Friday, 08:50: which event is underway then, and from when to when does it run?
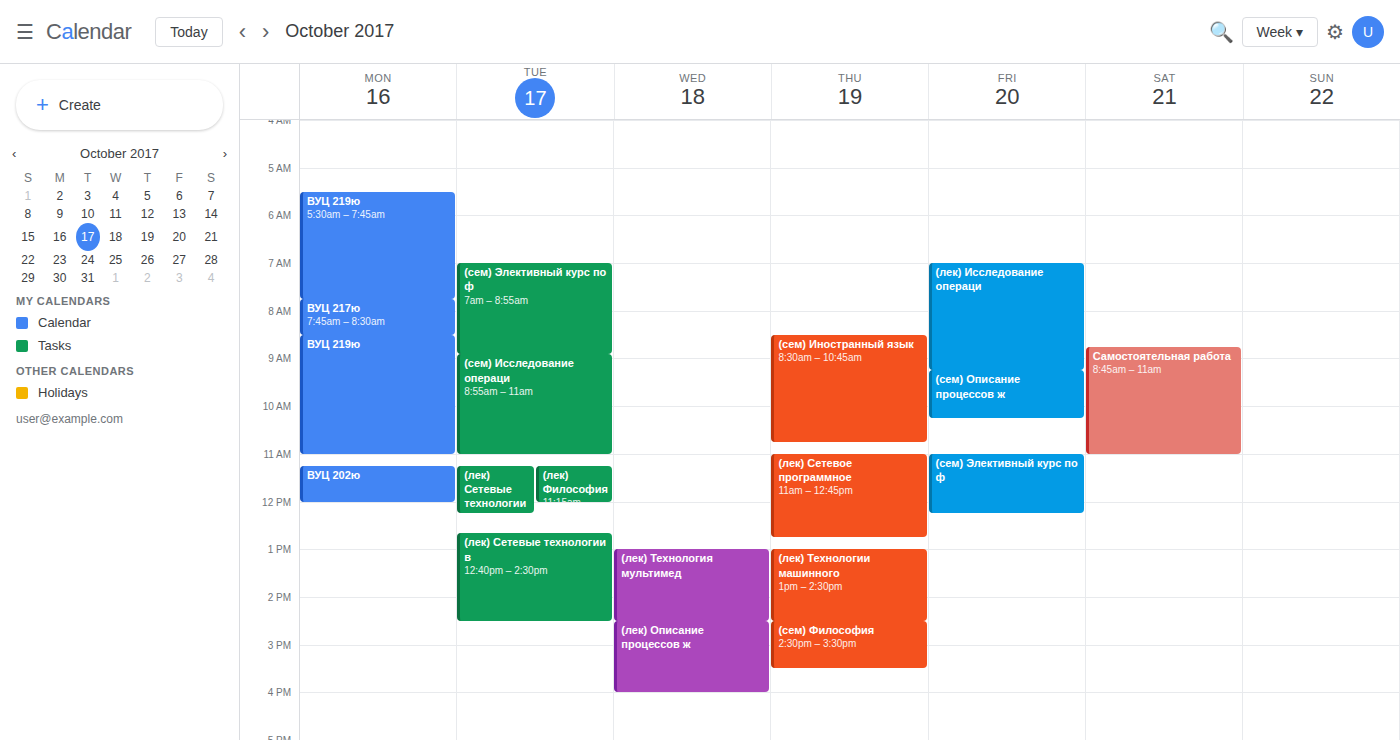
"(лек) Исследование операци", 07:00 to 09:15